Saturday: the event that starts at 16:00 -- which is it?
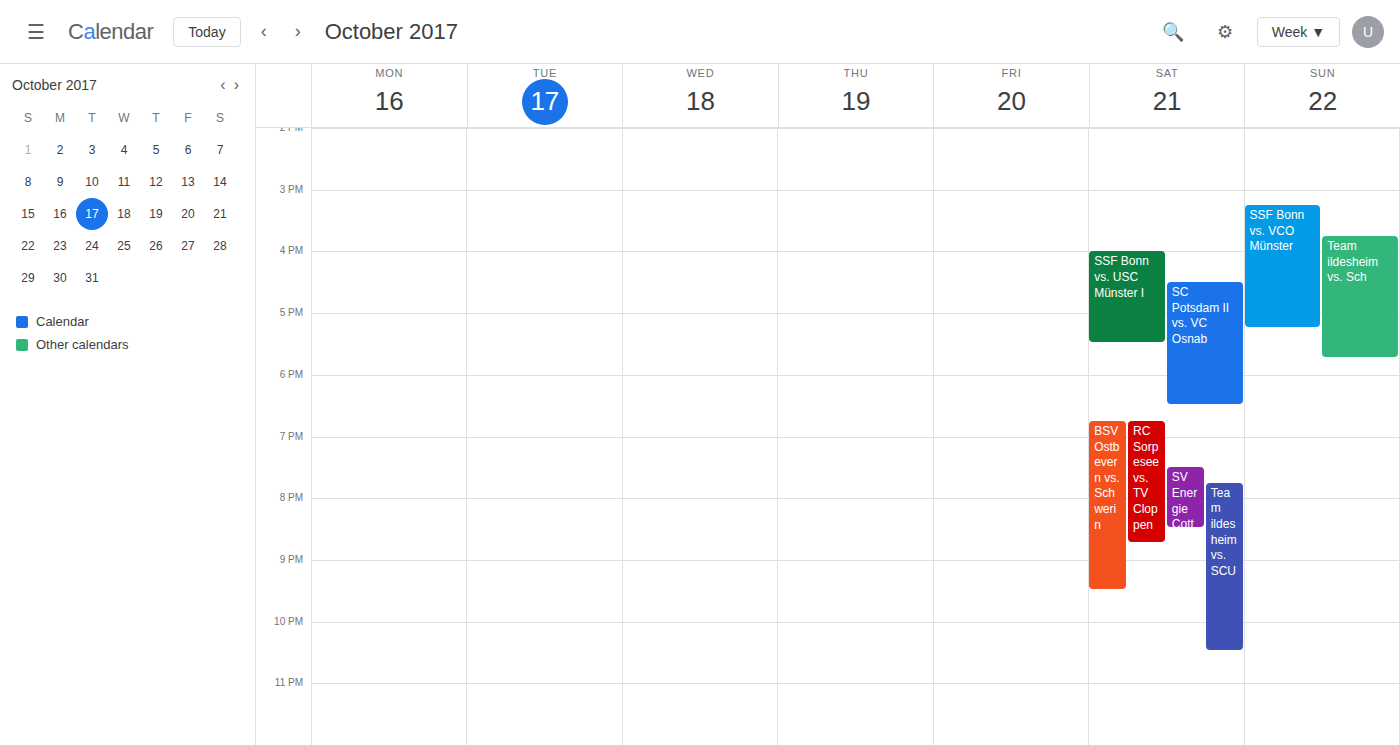
"SSF Bonn vs. USC Münster I"